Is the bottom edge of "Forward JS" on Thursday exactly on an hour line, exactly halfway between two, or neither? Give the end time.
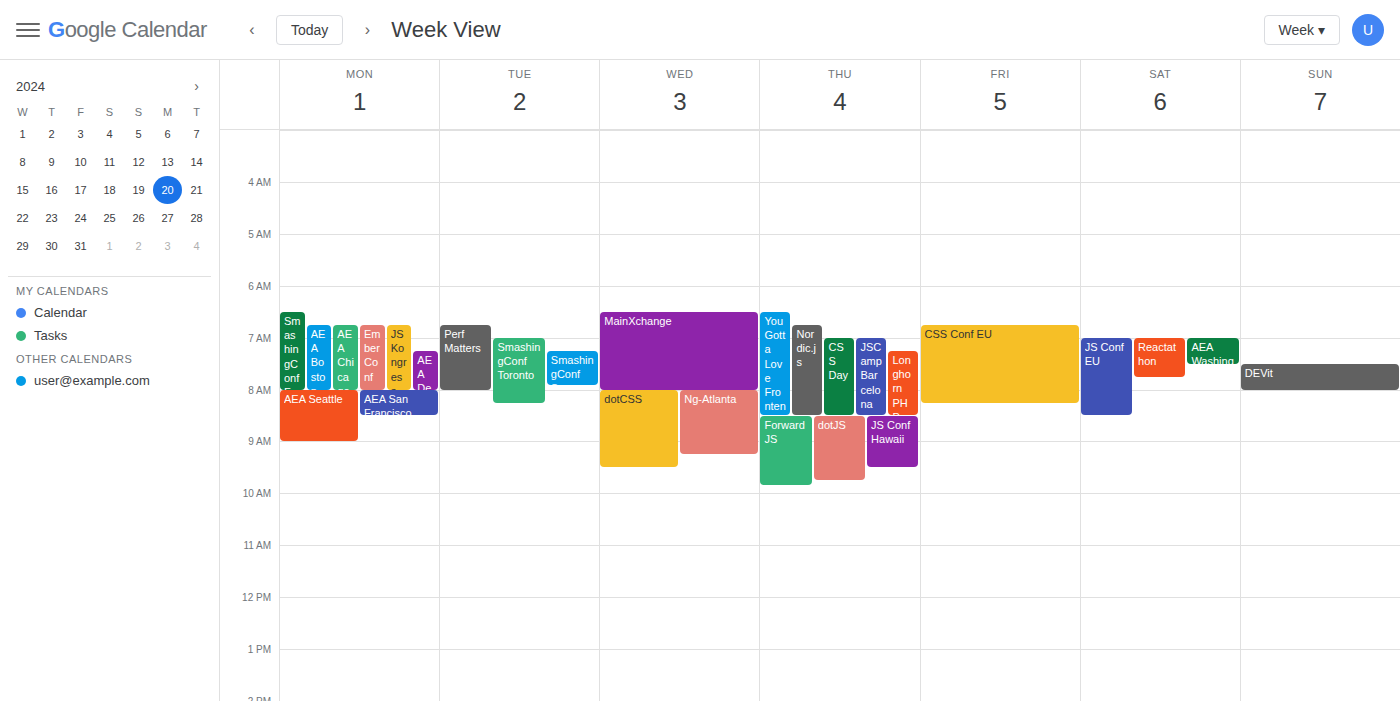
9:50 AM -- neither: 50 minutes below the 9 AM line and 10 minutes above the 10 AM line.